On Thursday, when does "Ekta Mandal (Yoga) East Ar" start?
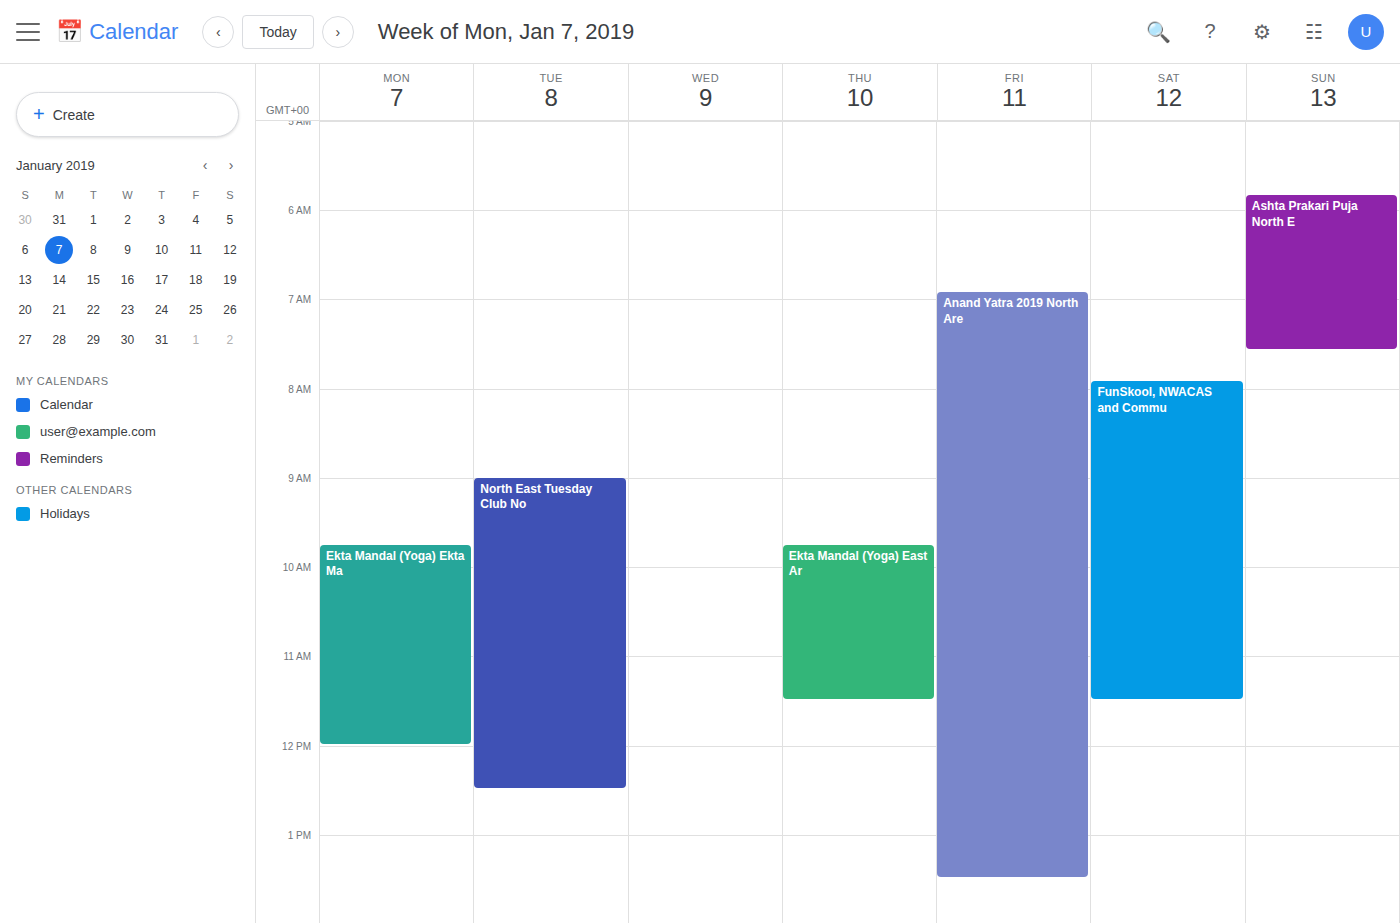
9:45 AM